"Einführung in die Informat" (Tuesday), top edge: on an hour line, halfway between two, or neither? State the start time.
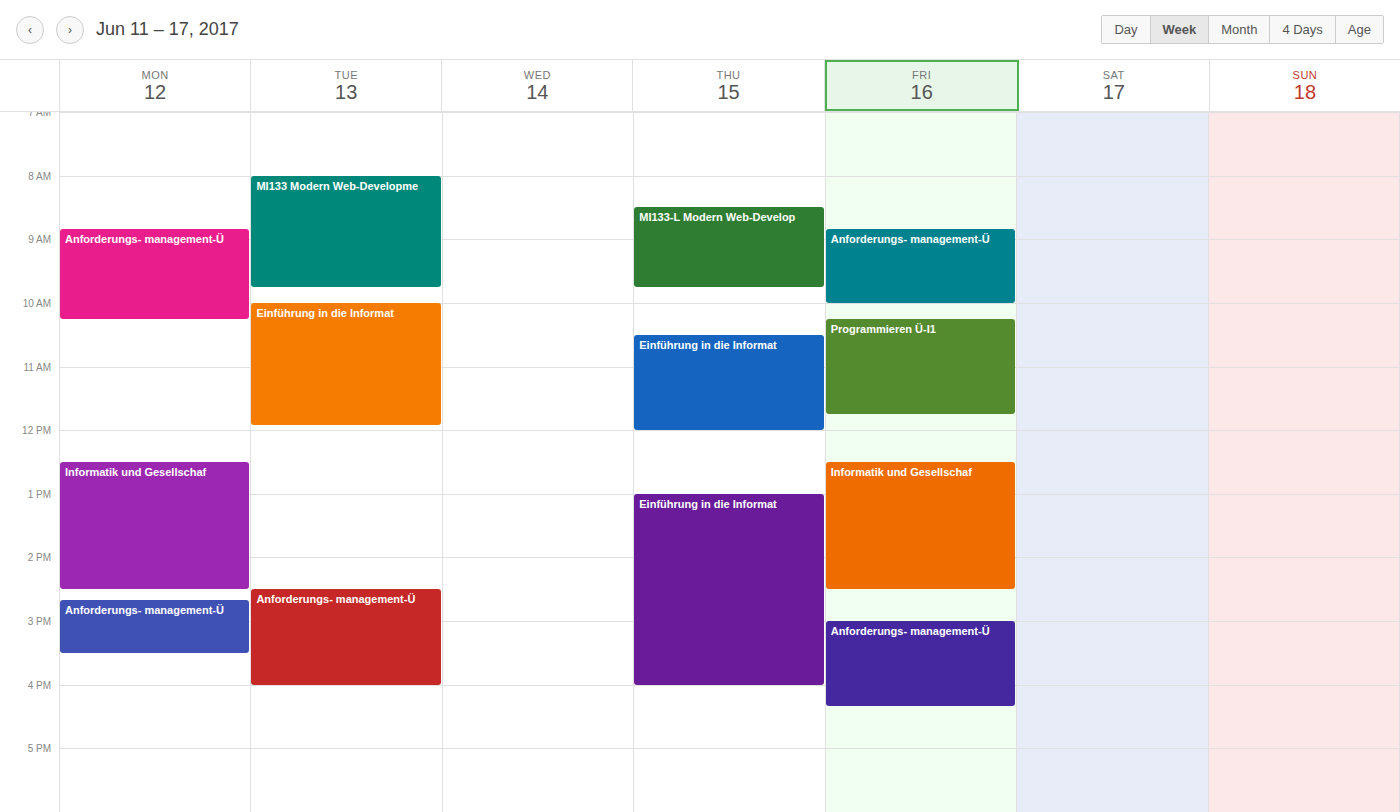
10:00 AM -- exactly on the 10 AM line.